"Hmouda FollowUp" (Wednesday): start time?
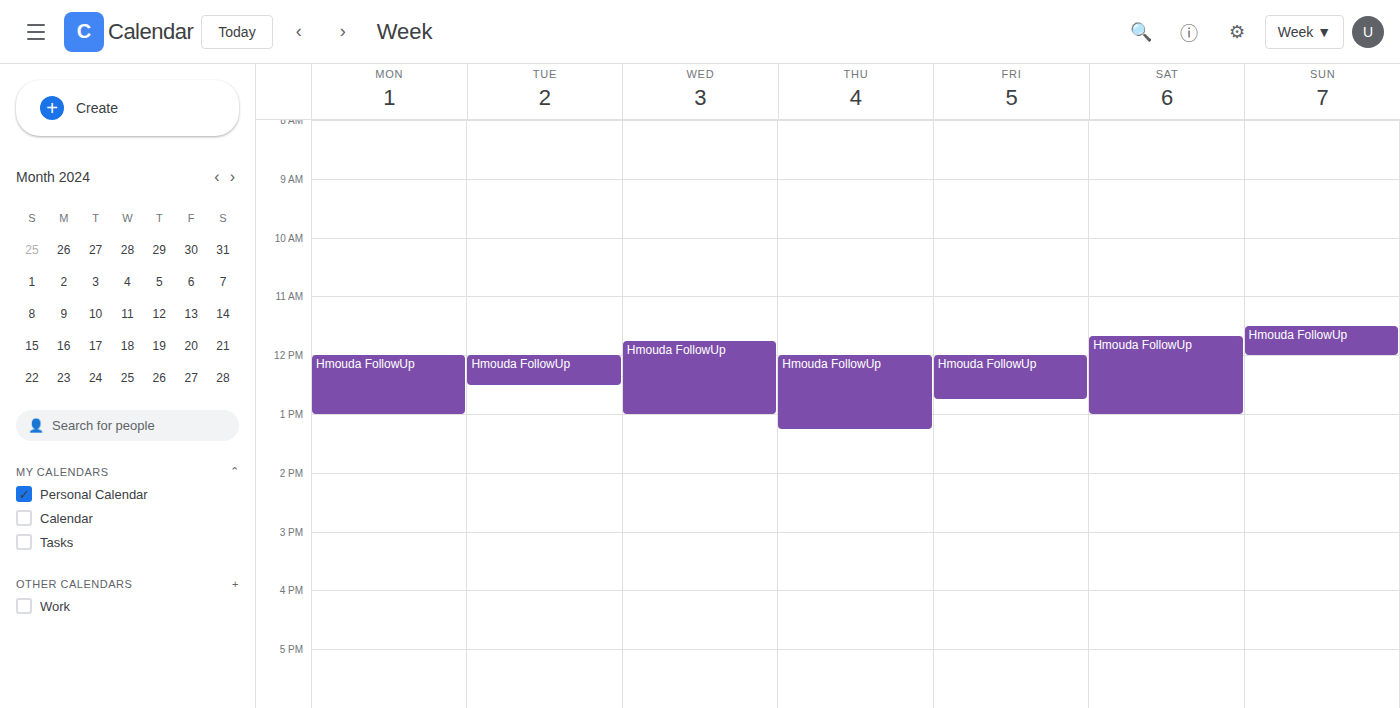
11:45 AM